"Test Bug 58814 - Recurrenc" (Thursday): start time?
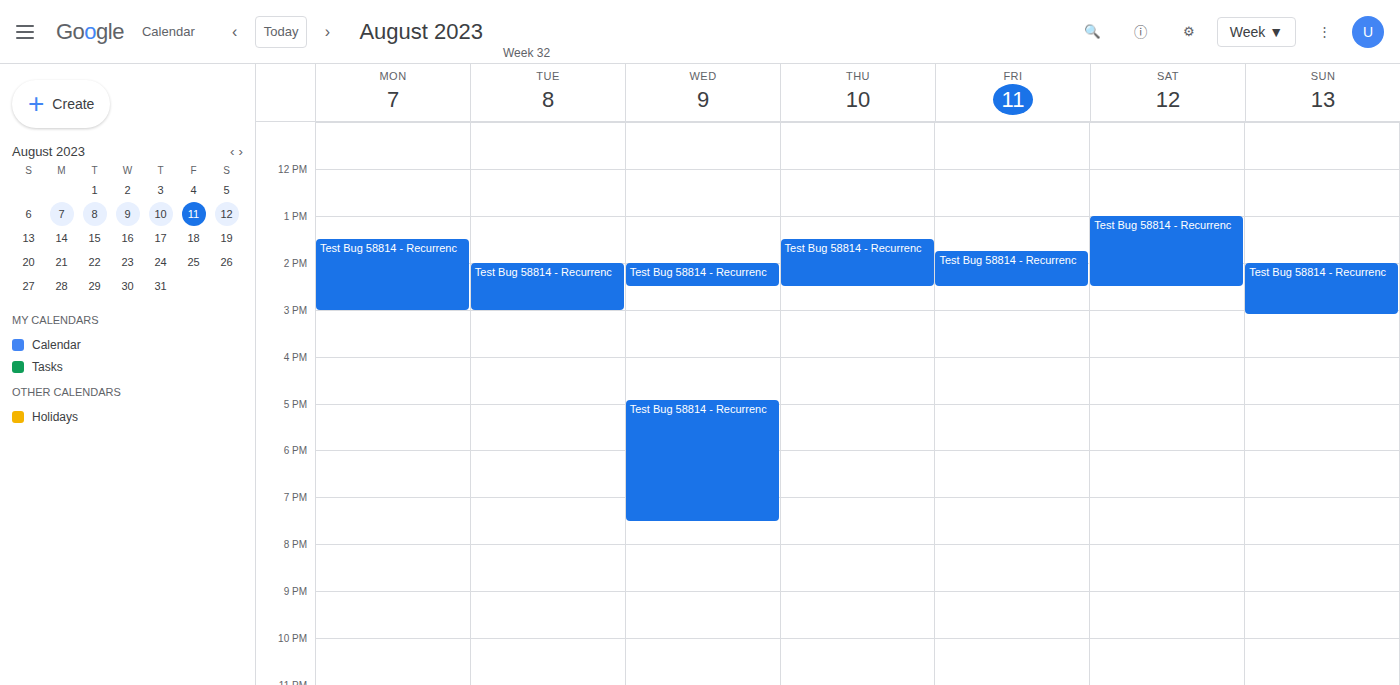
1:30 PM